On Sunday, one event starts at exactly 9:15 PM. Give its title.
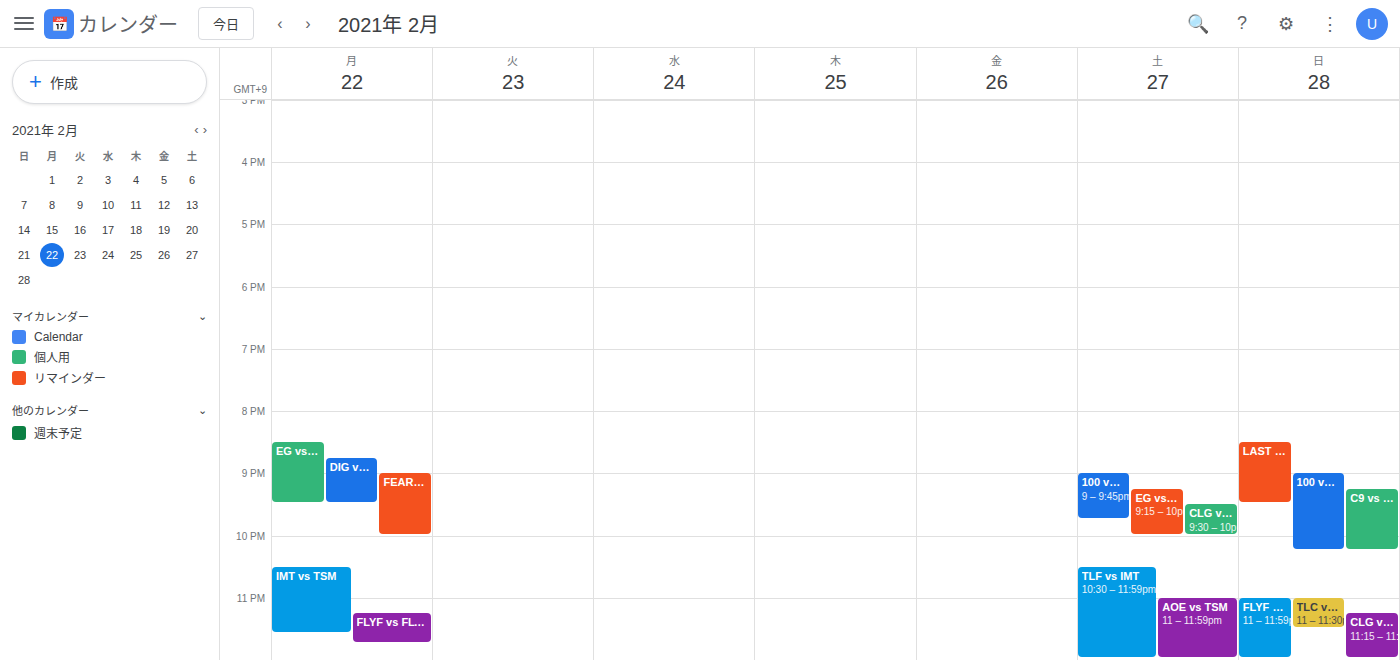
"C9 vs GG"